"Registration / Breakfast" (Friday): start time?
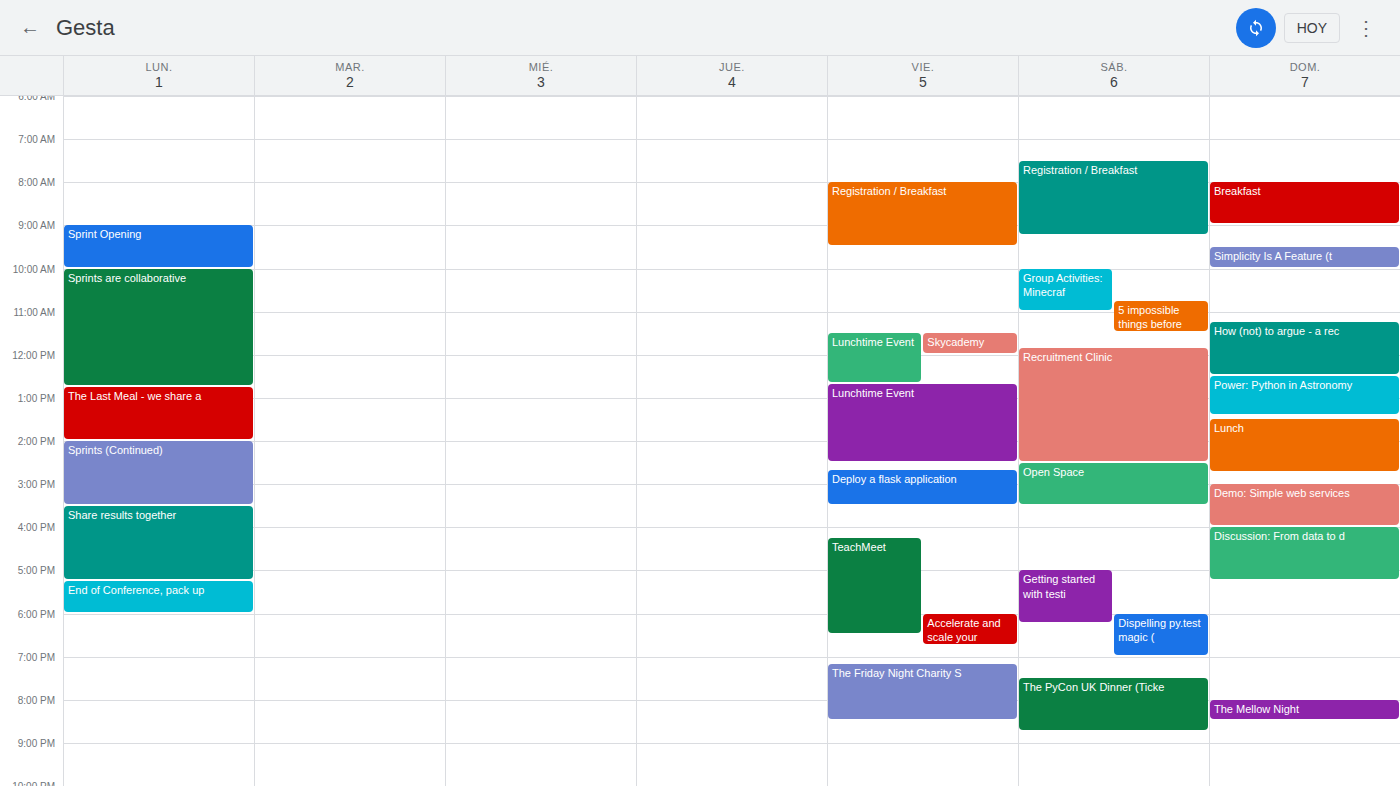
8:00 AM